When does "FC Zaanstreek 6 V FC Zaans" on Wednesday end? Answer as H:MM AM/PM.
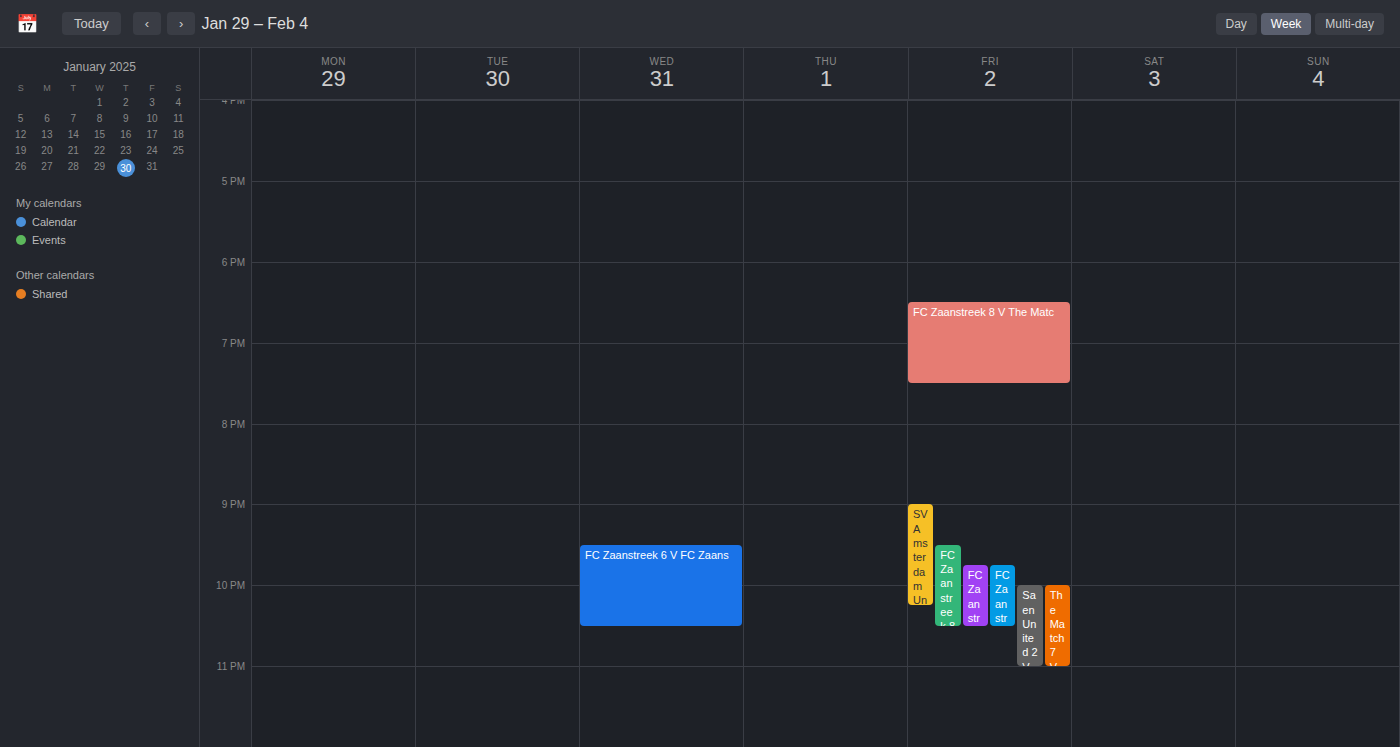
10:30 PM